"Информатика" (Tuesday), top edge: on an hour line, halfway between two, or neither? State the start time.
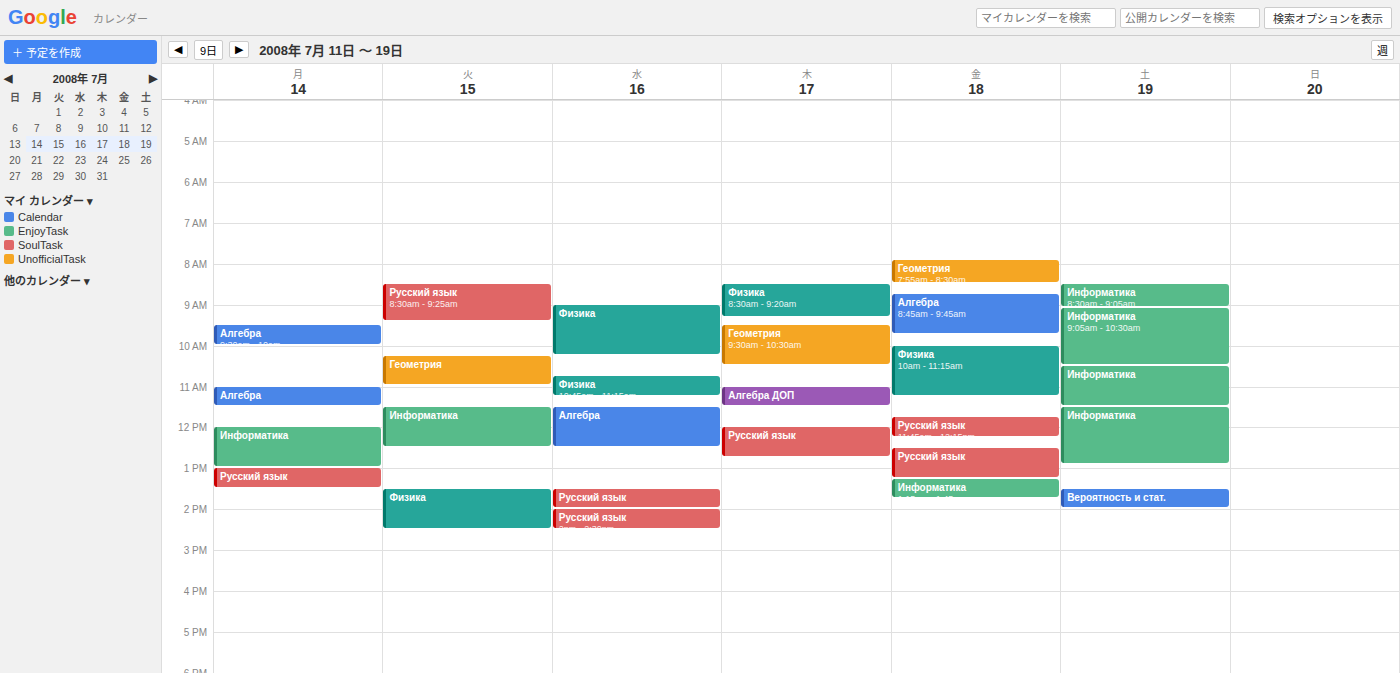
11:30 AM -- halfway between the 11 AM and 12 PM lines.